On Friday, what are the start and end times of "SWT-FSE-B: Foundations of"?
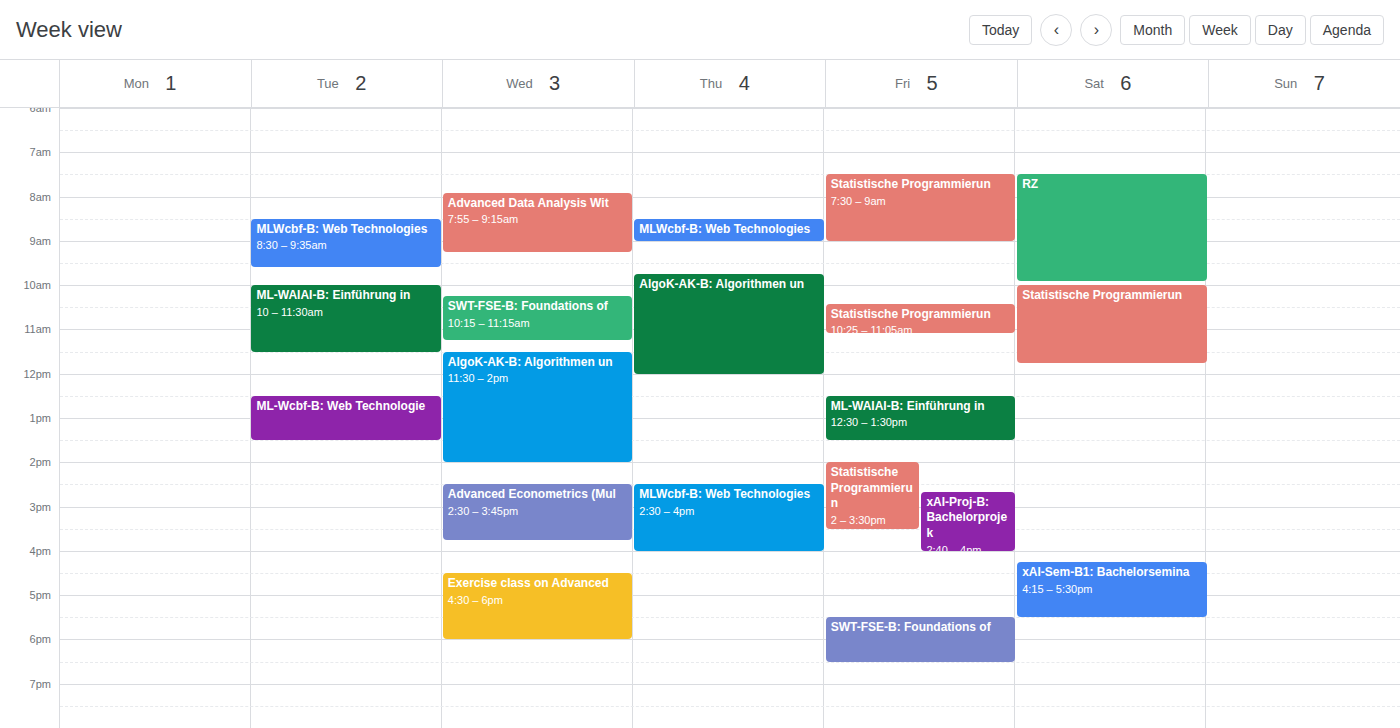
5:30 PM to 6:30 PM